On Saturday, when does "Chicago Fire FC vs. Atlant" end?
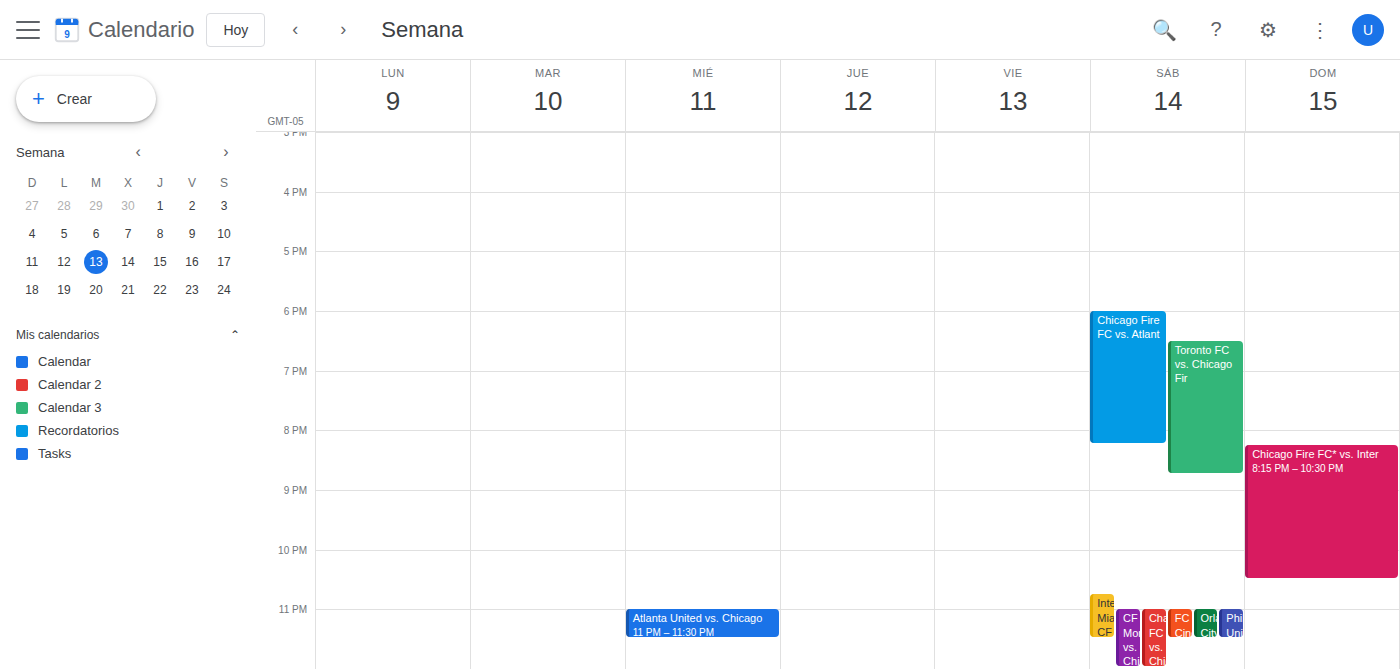
8:15 PM